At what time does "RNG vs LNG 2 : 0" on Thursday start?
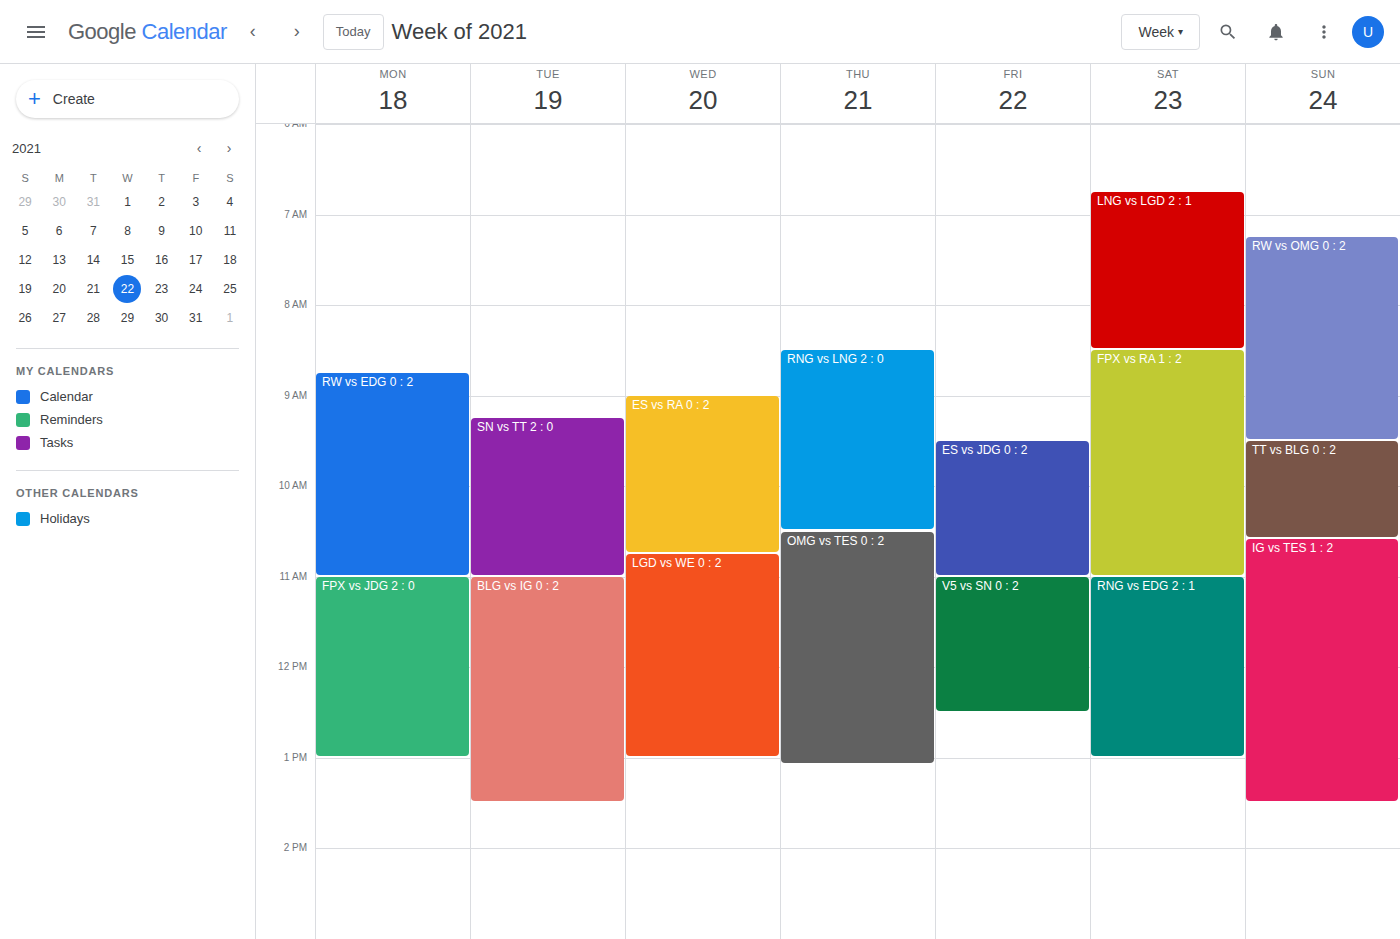
8:30 AM